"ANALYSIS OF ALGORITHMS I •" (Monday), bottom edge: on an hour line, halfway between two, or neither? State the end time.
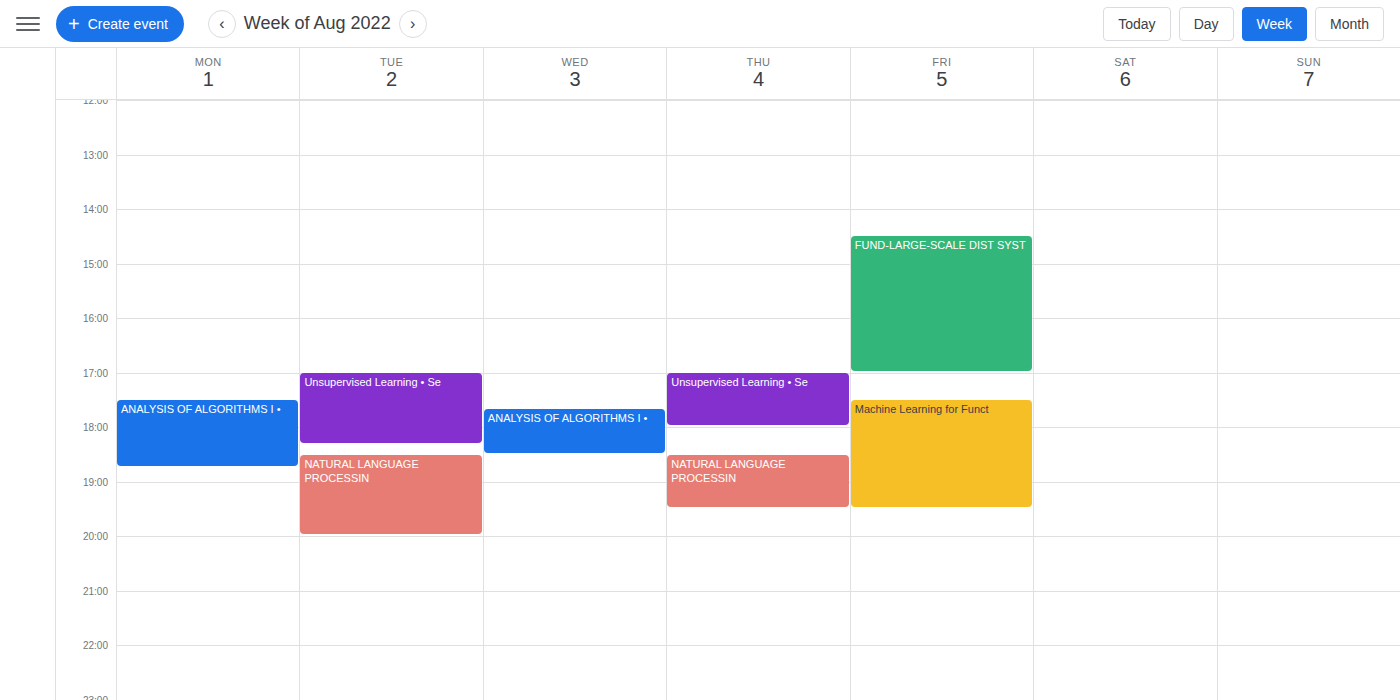
6:45 PM -- neither: three quarters of the way from the 6 PM line to the 7 PM line.